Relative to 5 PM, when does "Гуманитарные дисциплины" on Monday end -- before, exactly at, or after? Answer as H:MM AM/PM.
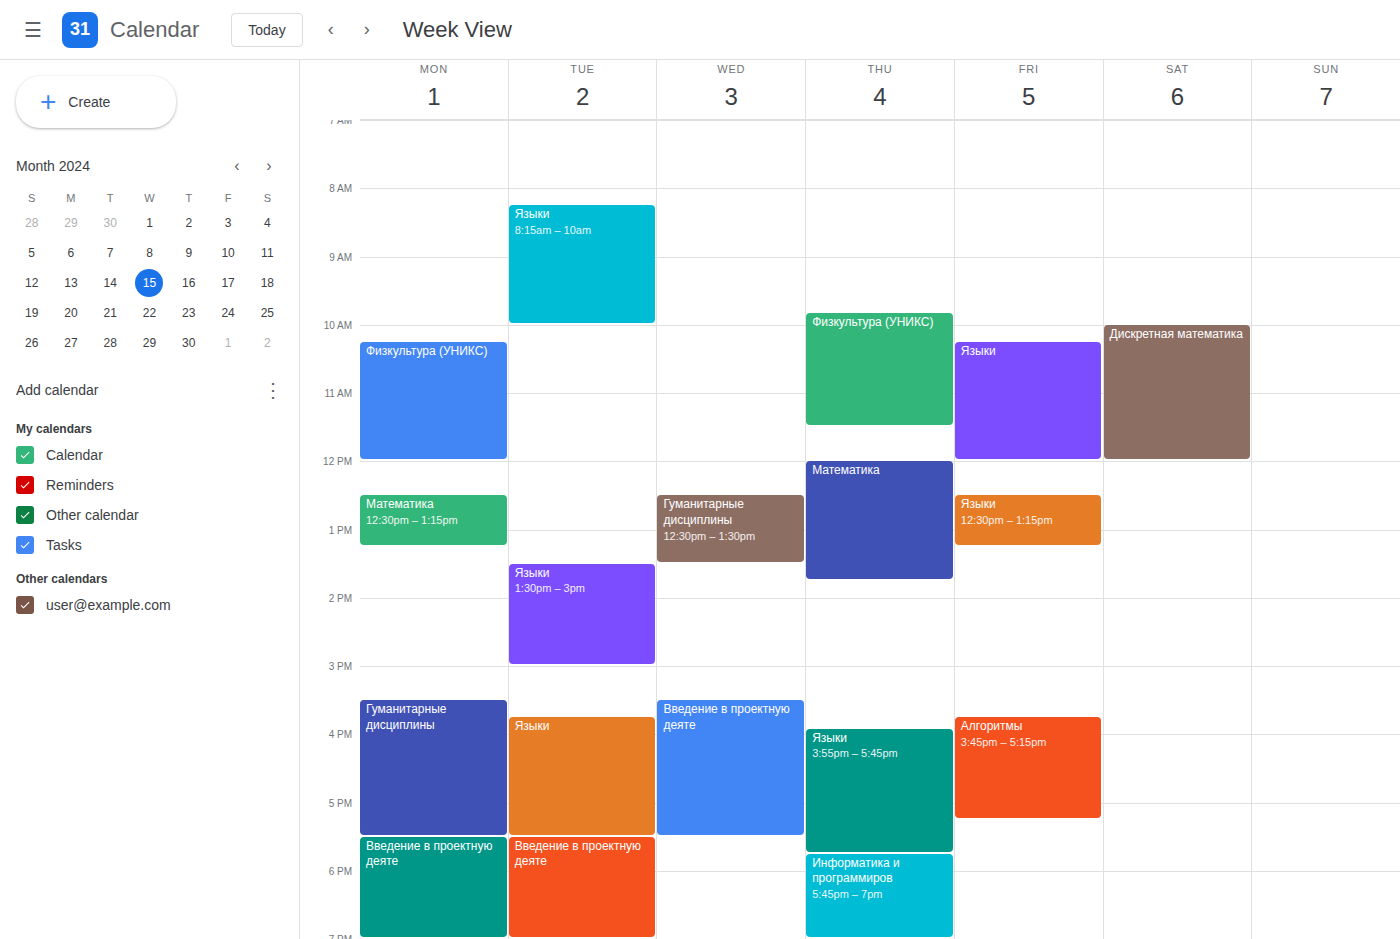
5:30 PM -- after 5 PM, 30 minutes below the 5 PM line.